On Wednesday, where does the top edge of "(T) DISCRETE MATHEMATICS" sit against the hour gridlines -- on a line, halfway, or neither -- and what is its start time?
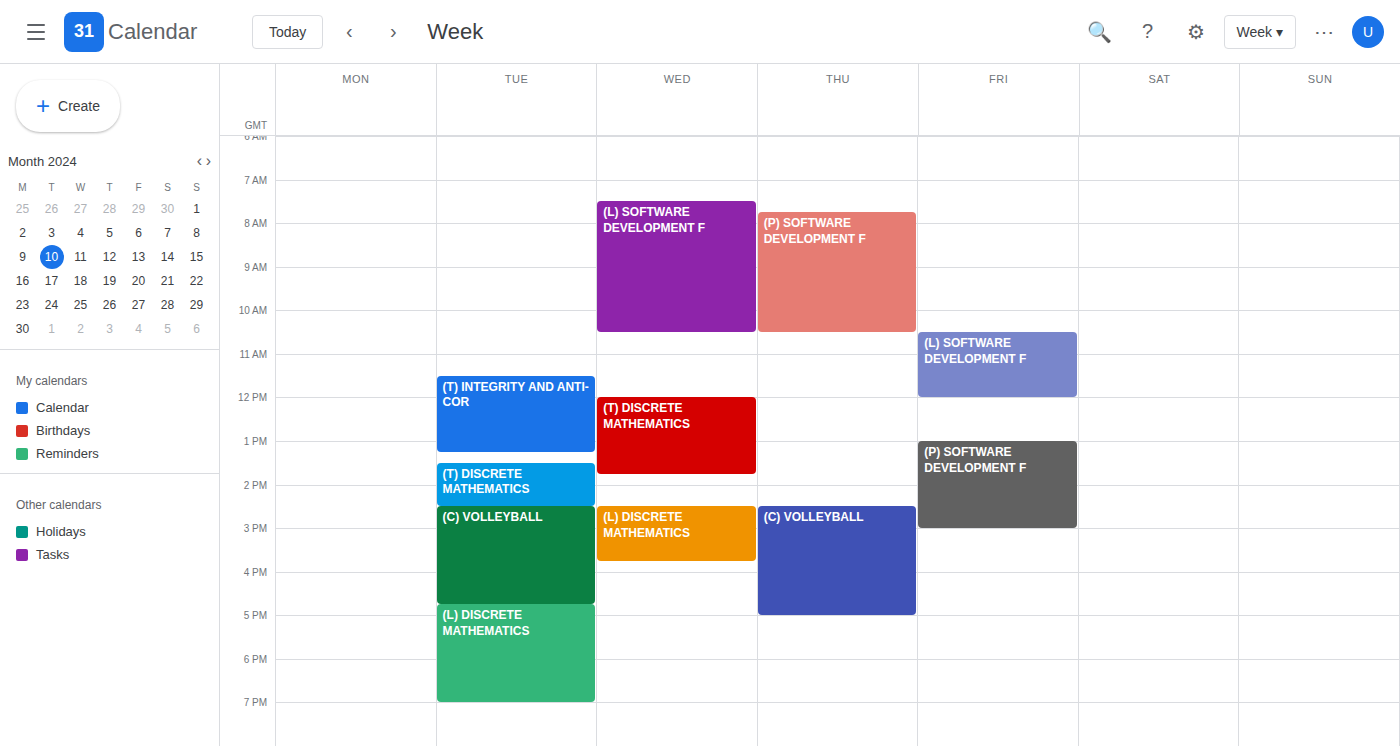
12:00 PM -- exactly on the 12 PM line.